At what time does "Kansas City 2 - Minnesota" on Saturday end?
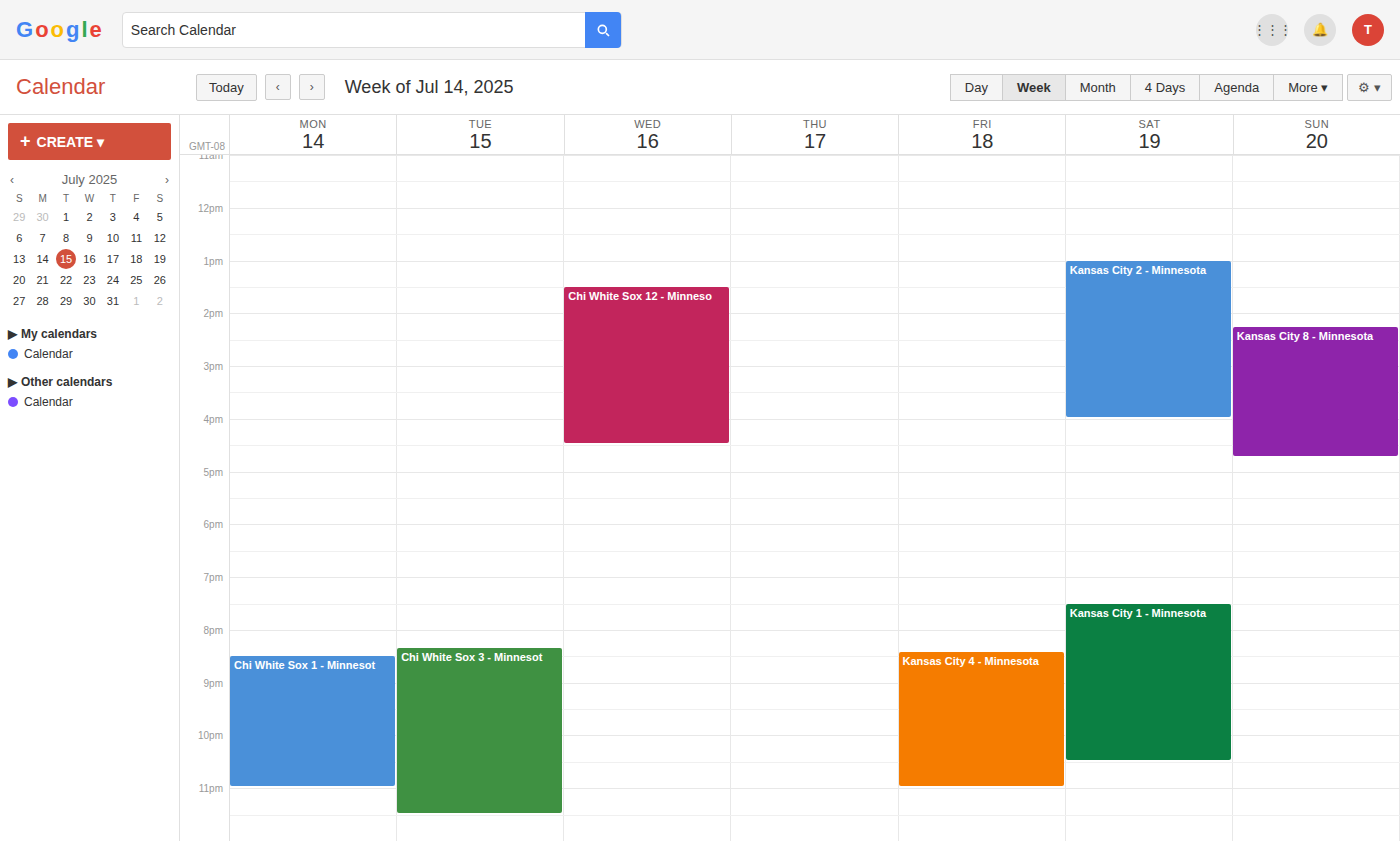
16:00